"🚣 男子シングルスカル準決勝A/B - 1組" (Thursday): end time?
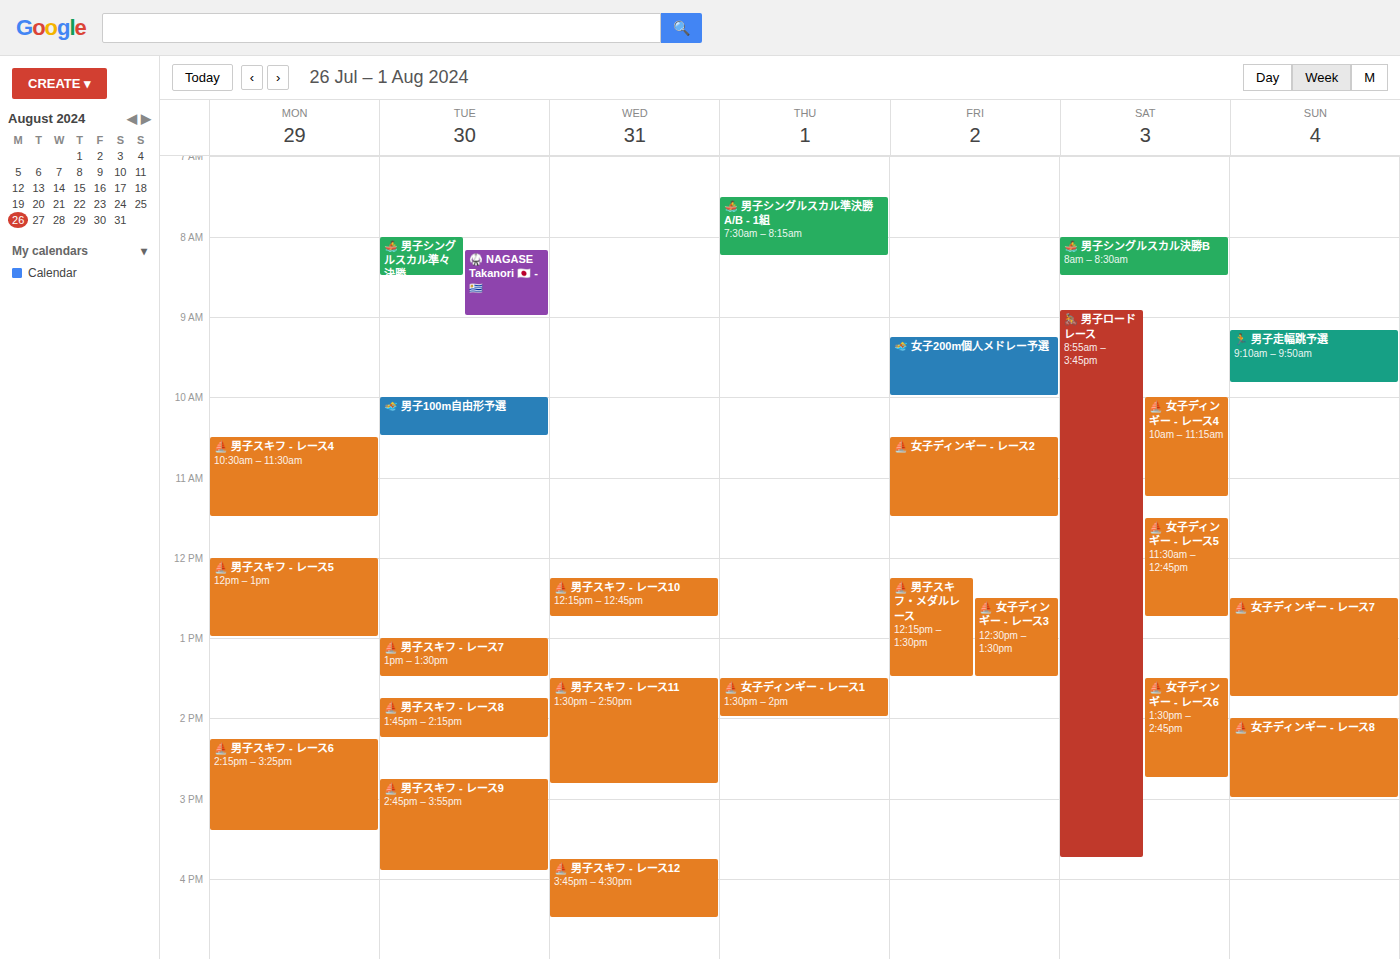
8:15 AM